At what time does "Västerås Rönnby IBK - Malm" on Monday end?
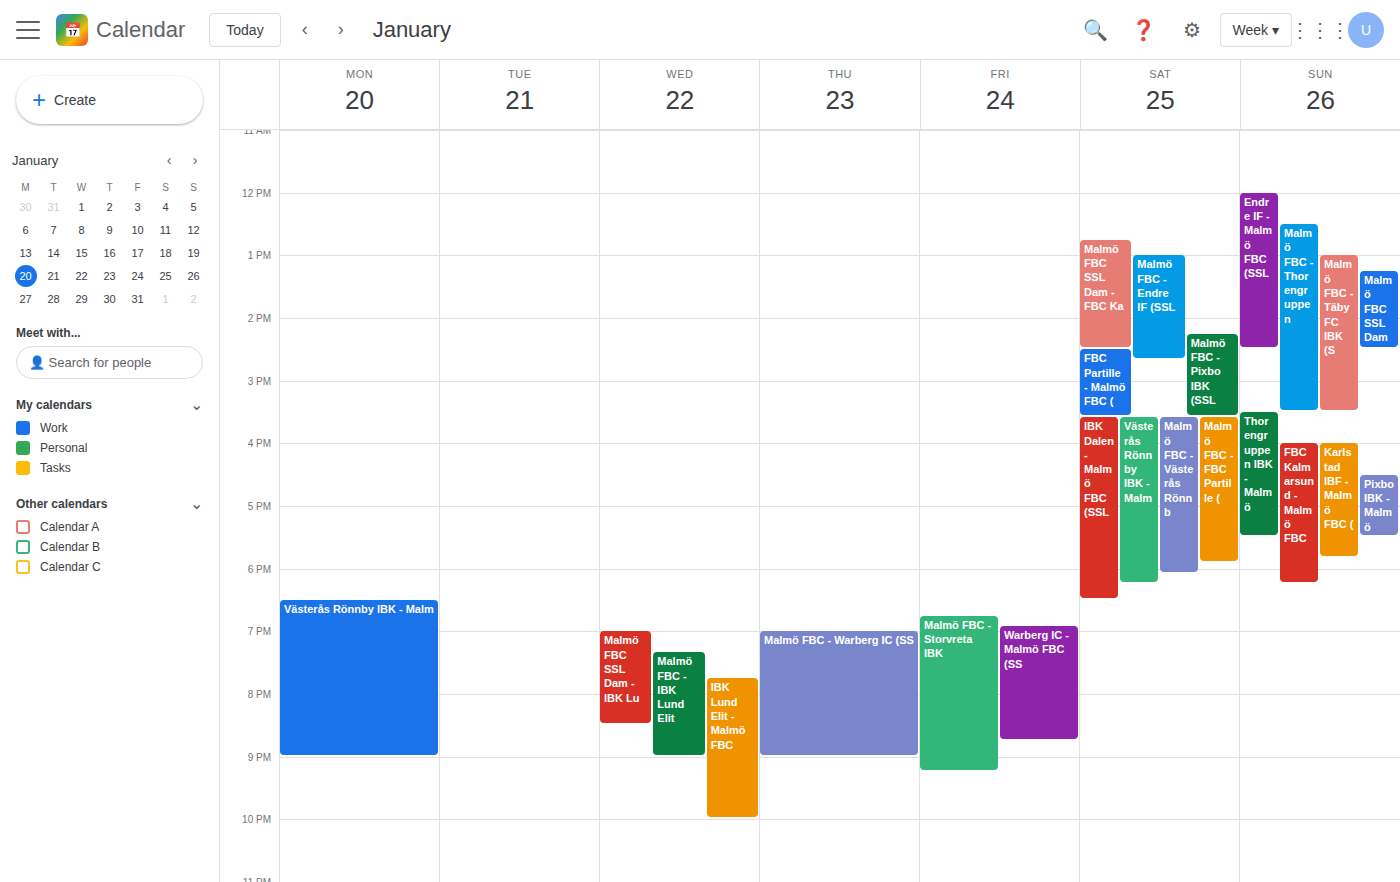
9:00 PM